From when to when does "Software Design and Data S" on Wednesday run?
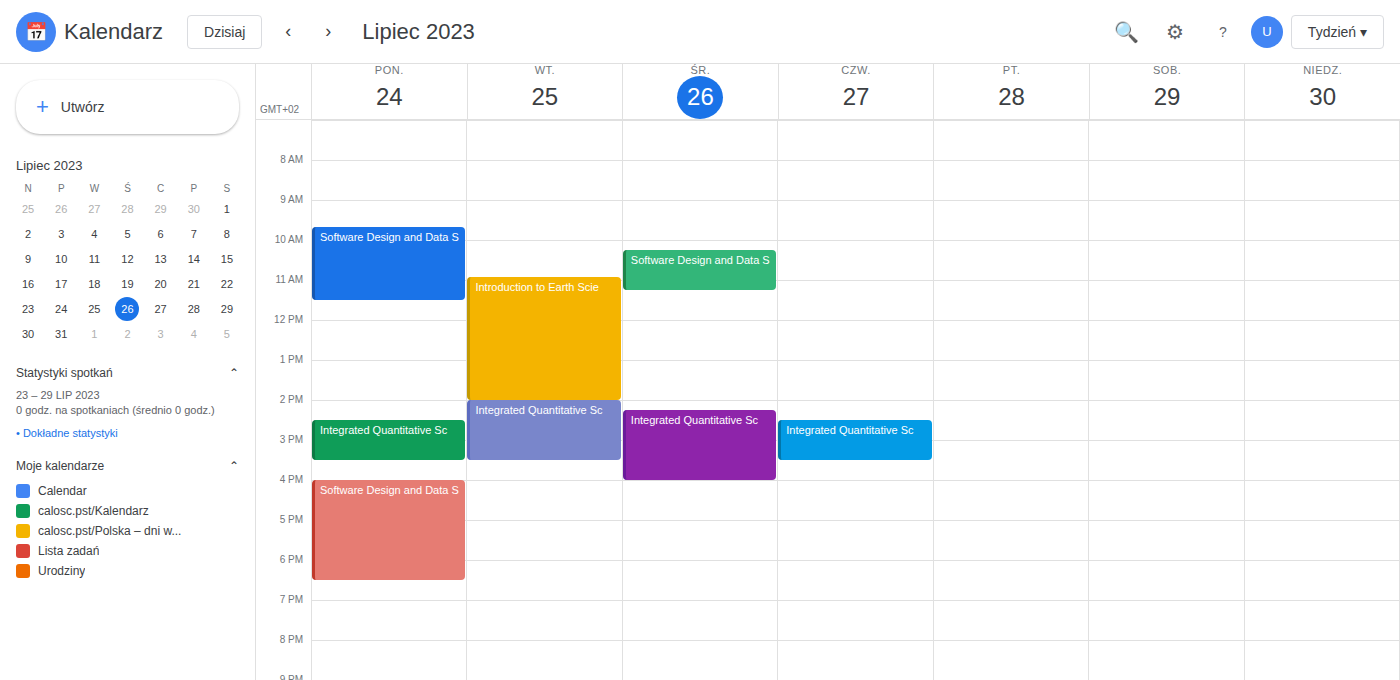
10:15 AM to 11:15 AM